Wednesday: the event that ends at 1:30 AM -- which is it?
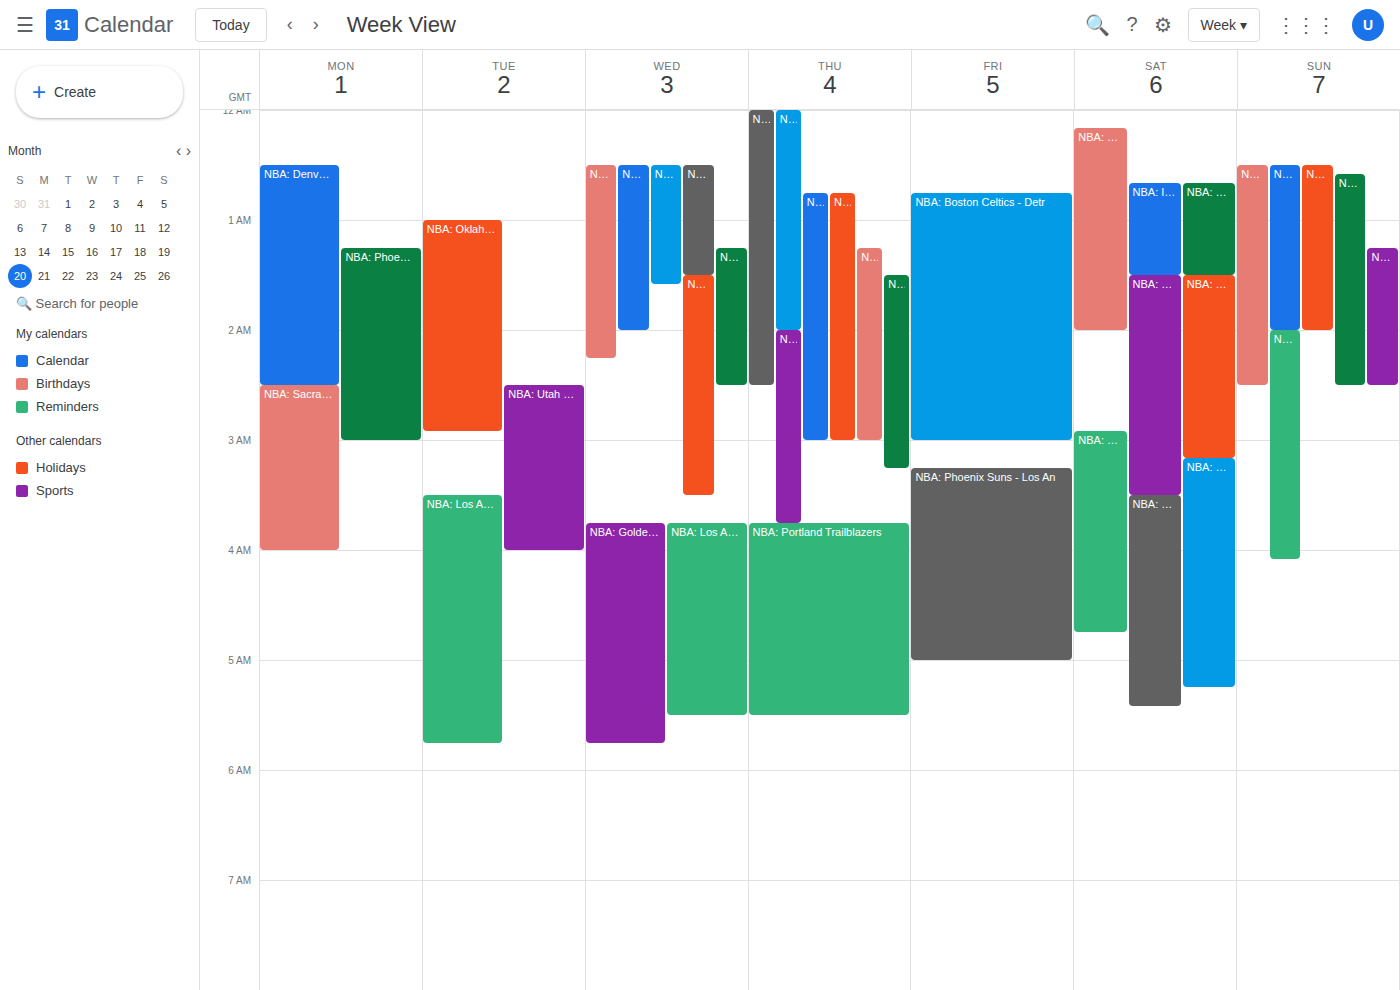
"NBA: Indiana Pacers - Atla"